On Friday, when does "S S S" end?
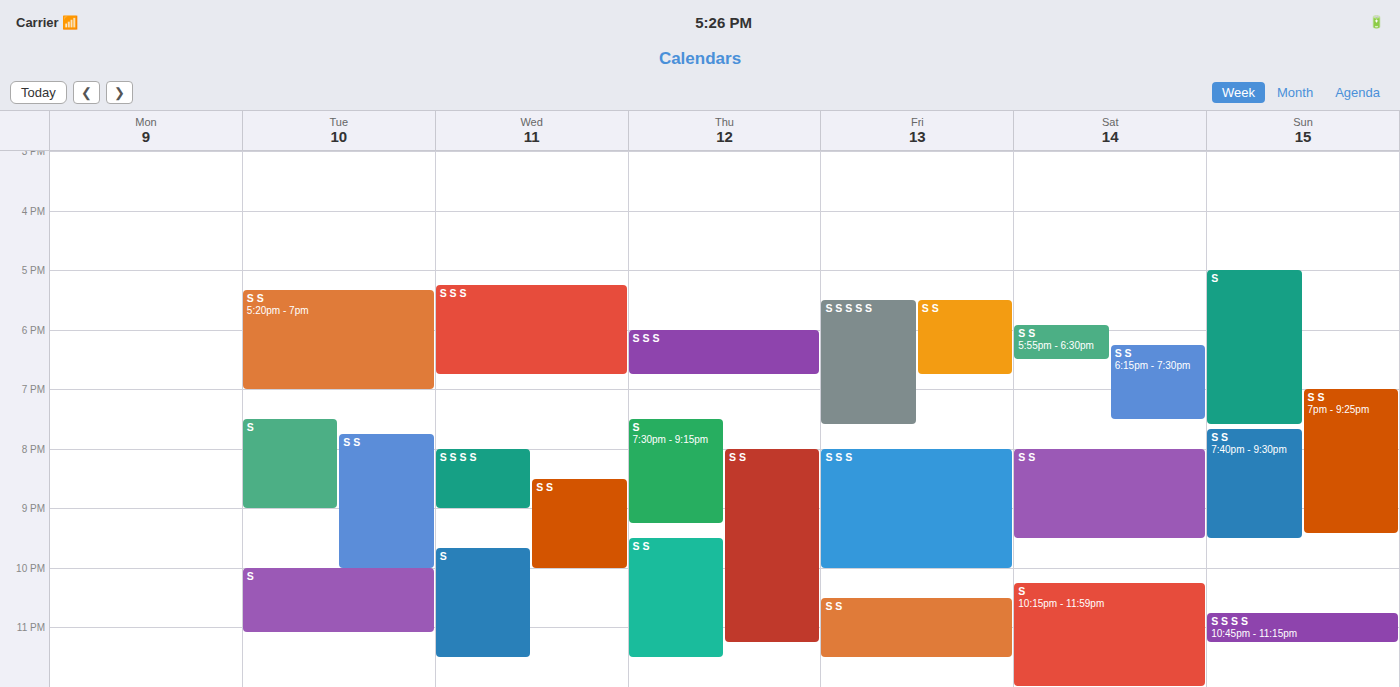
10:00 PM